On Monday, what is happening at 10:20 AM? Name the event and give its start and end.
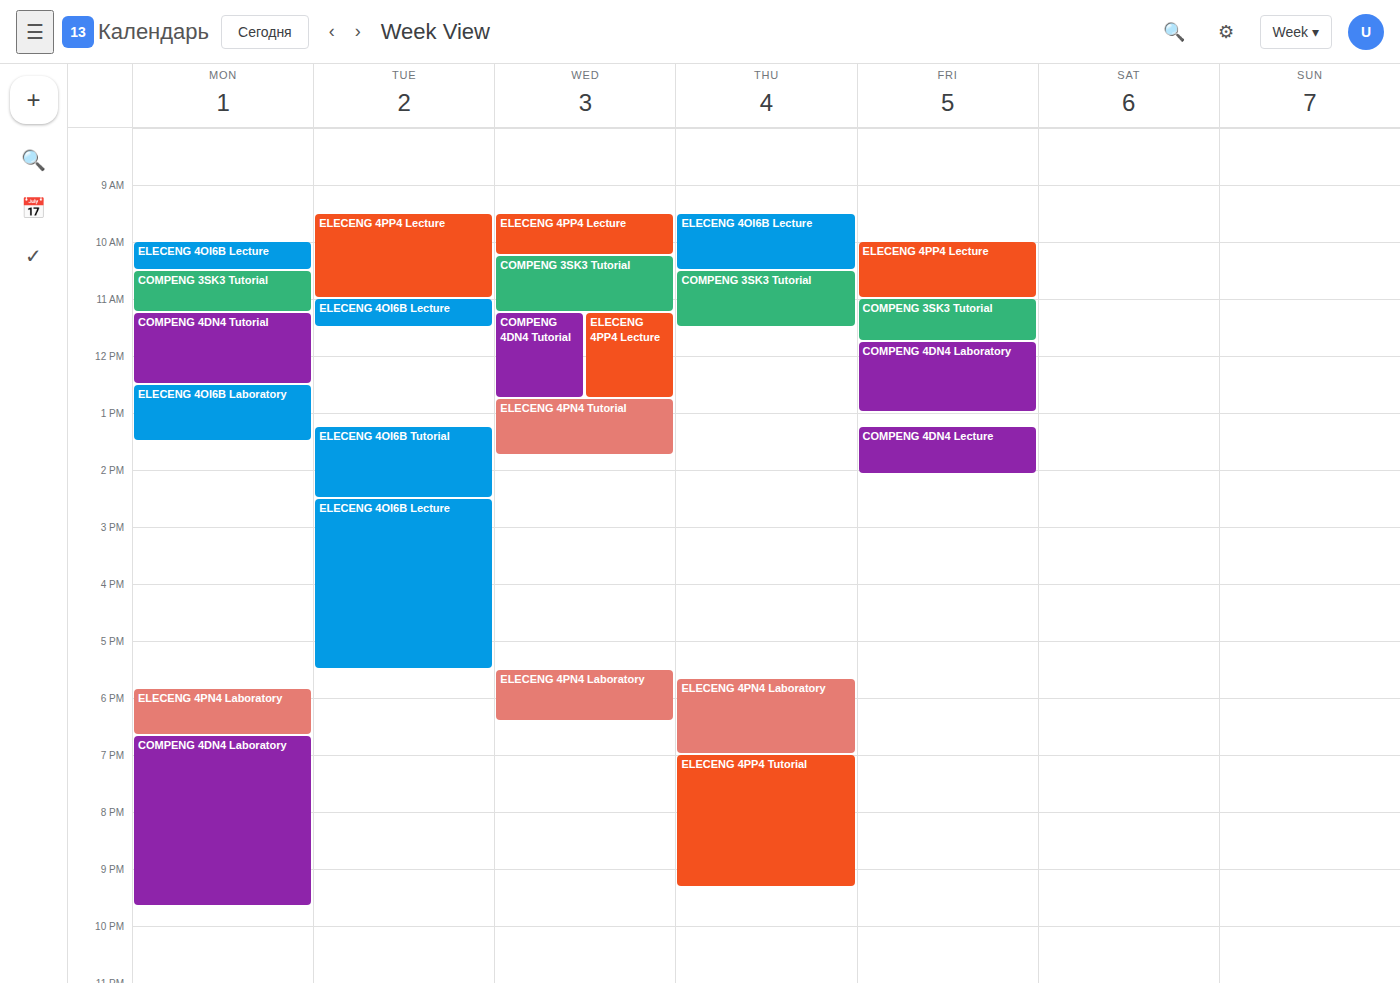
"ELECENG 4OI6B Lecture", 10:00 AM to 10:30 AM